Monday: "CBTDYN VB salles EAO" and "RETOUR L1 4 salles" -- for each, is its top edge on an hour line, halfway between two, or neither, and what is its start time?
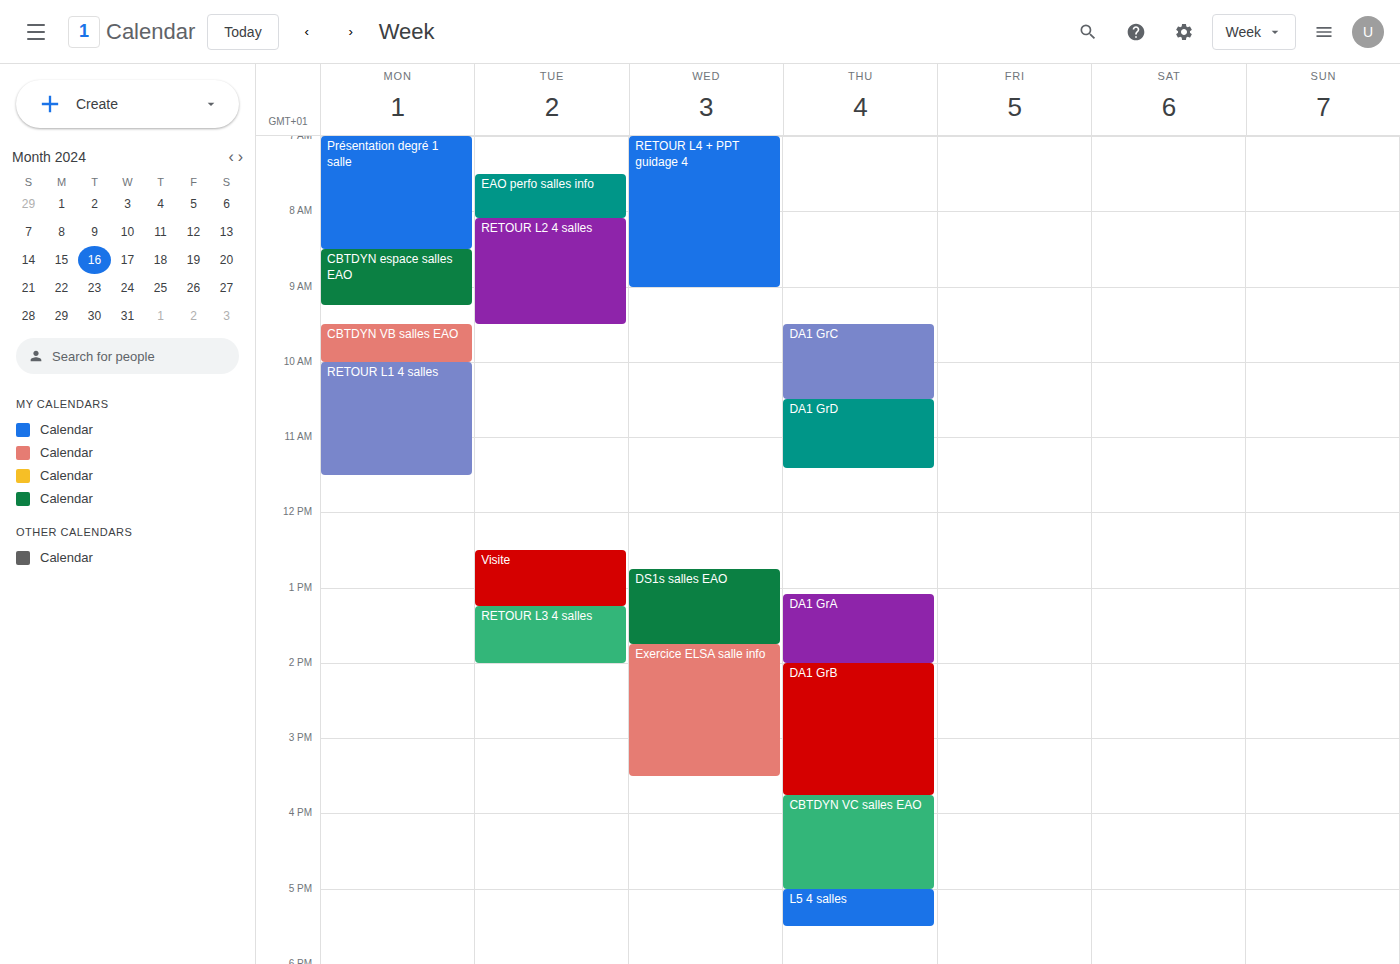
"CBTDYN VB salles EAO": 9:30 AM, halfway between the 9 AM and 10 AM lines. "RETOUR L1 4 salles": 10:00 AM, exactly on the 10 AM line.